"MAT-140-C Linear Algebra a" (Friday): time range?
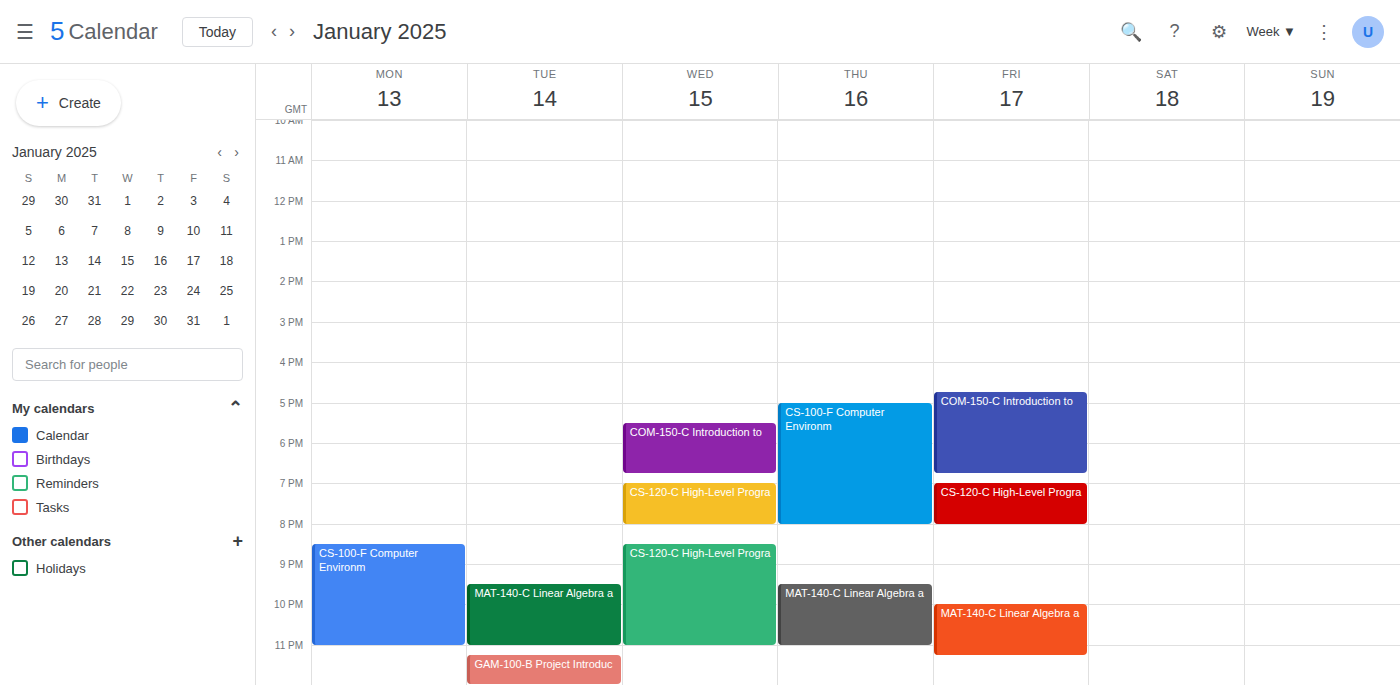
22:00 to 23:15